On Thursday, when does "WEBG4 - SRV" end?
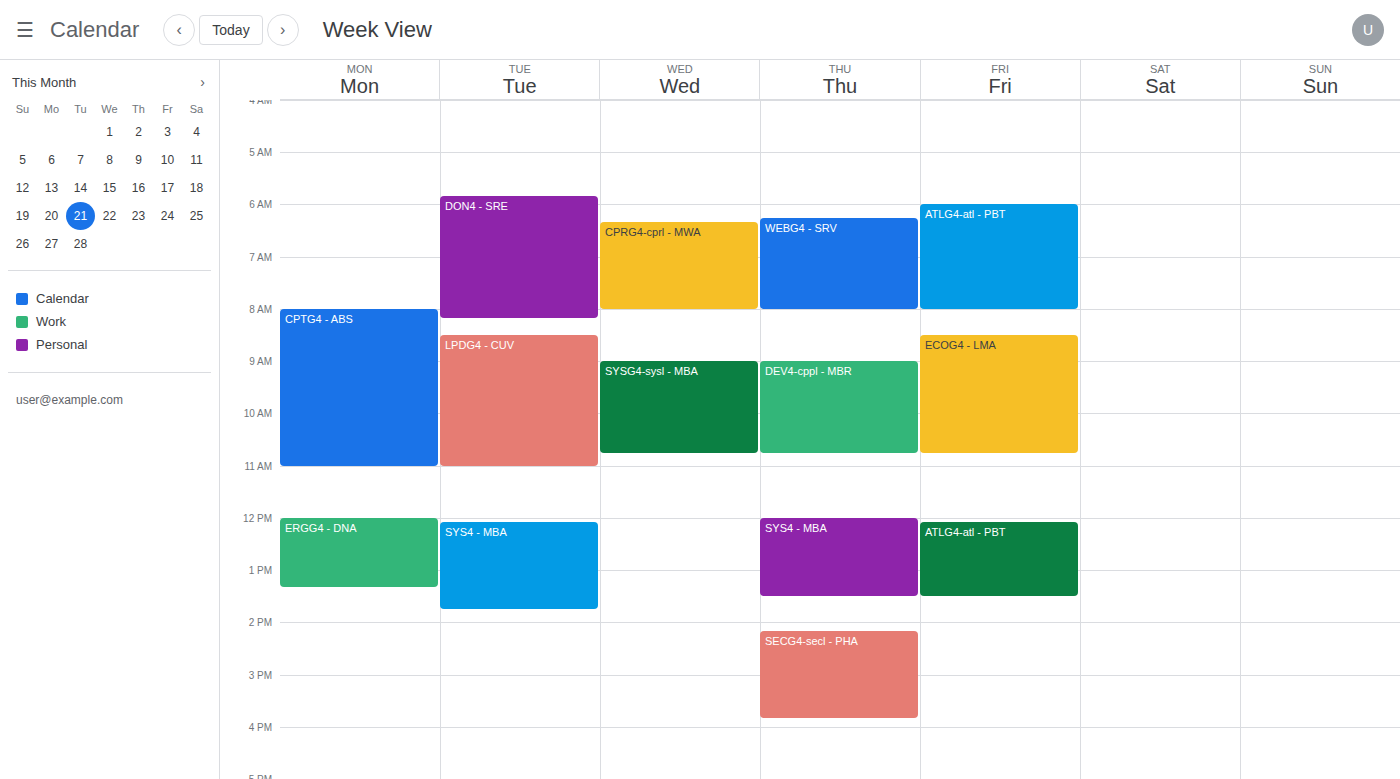
8:00 AM